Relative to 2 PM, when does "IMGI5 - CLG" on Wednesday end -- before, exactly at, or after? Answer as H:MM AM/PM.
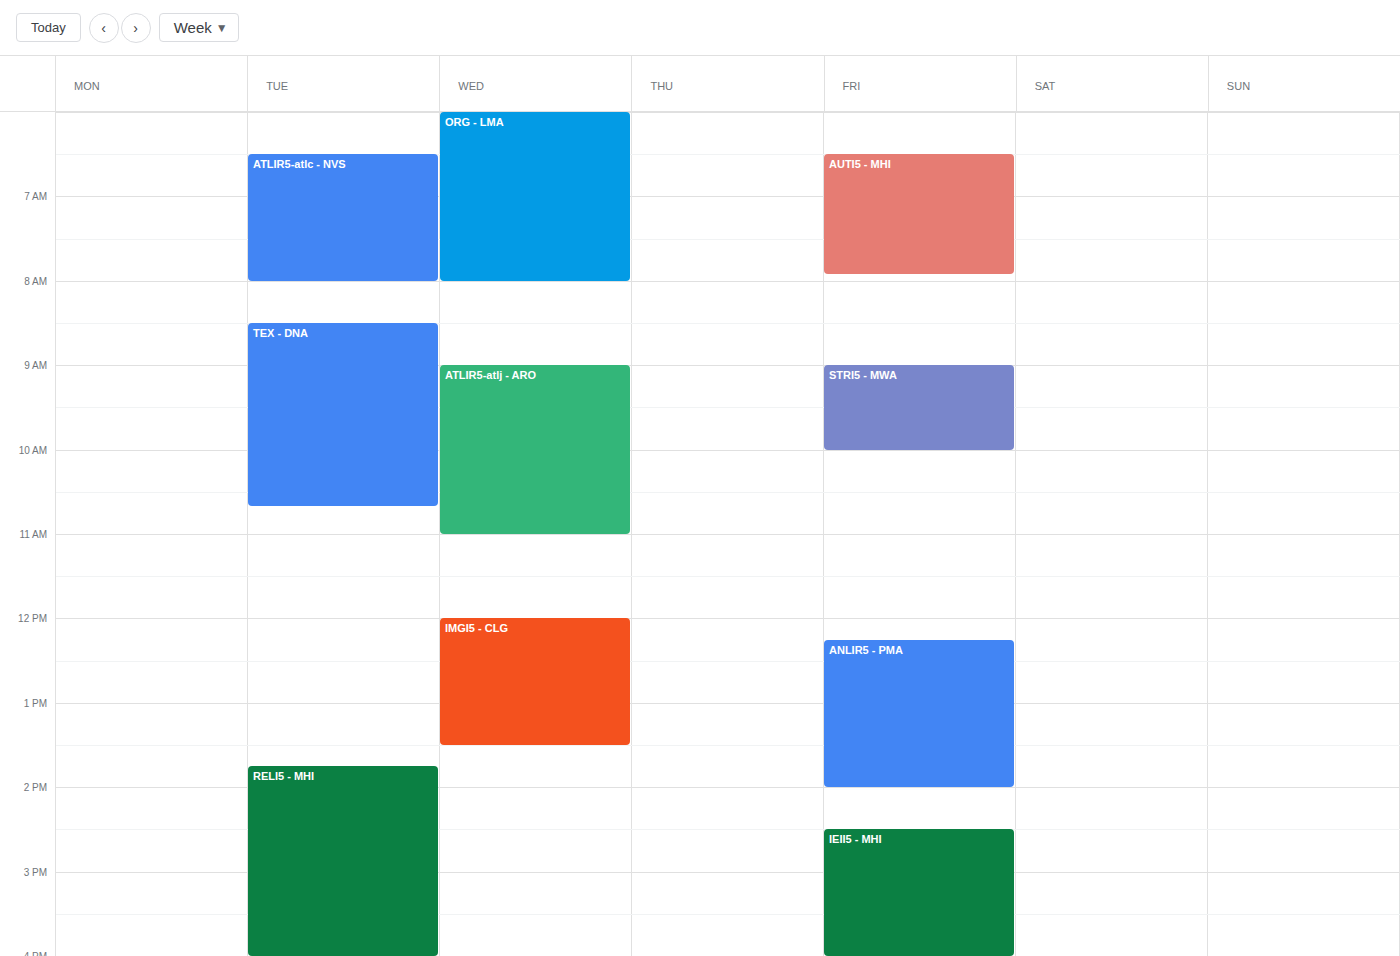
1:30 PM -- before 2 PM, 30 minutes above the 2 PM line.